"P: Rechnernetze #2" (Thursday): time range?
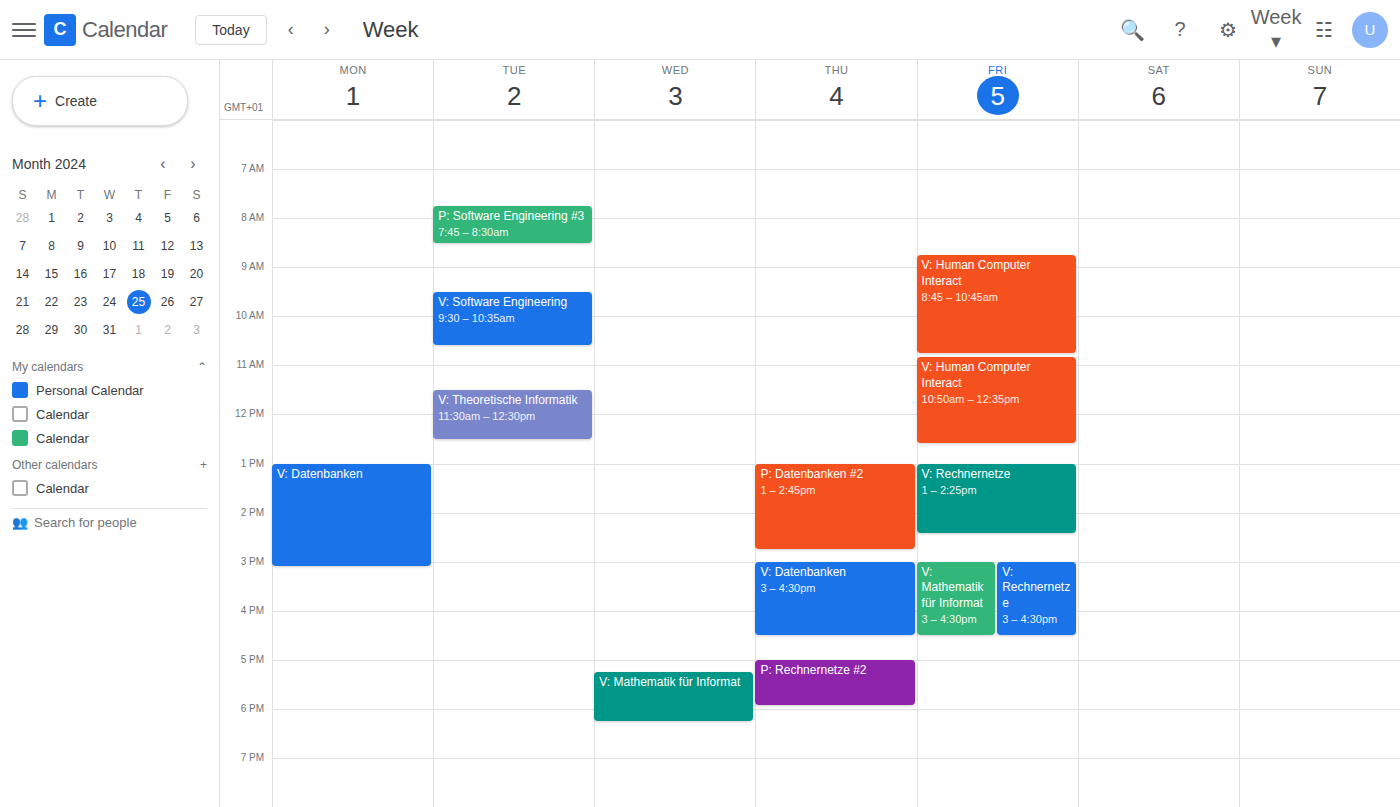
5:00 PM to 5:55 PM